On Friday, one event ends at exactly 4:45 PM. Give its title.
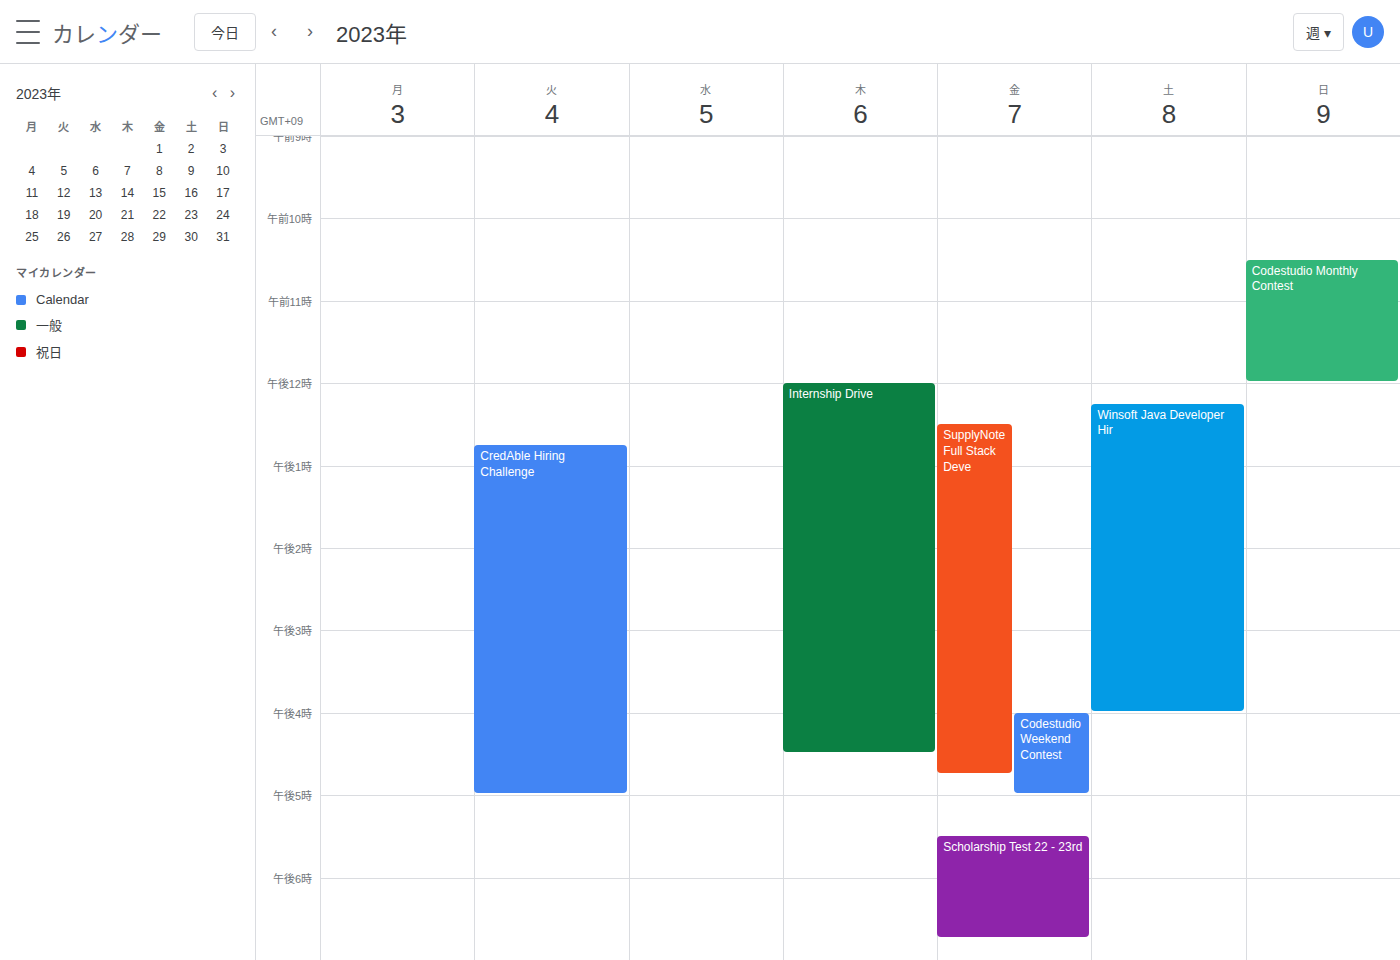
"SupplyNote Full Stack Deve"